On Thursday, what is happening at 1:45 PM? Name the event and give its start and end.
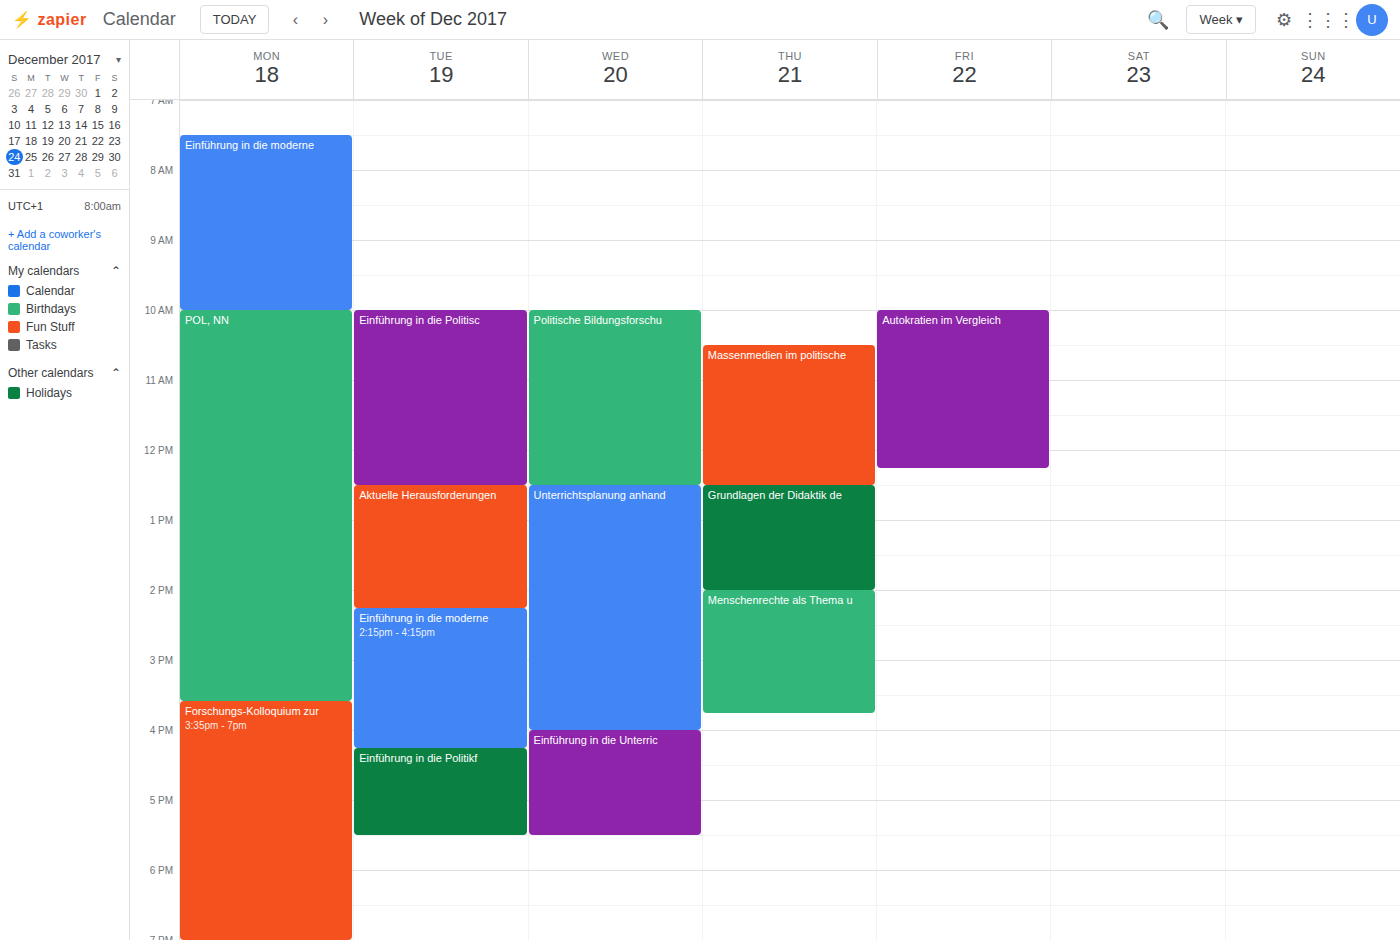
"Grundlagen der Didaktik de", 12:30 PM to 2:00 PM